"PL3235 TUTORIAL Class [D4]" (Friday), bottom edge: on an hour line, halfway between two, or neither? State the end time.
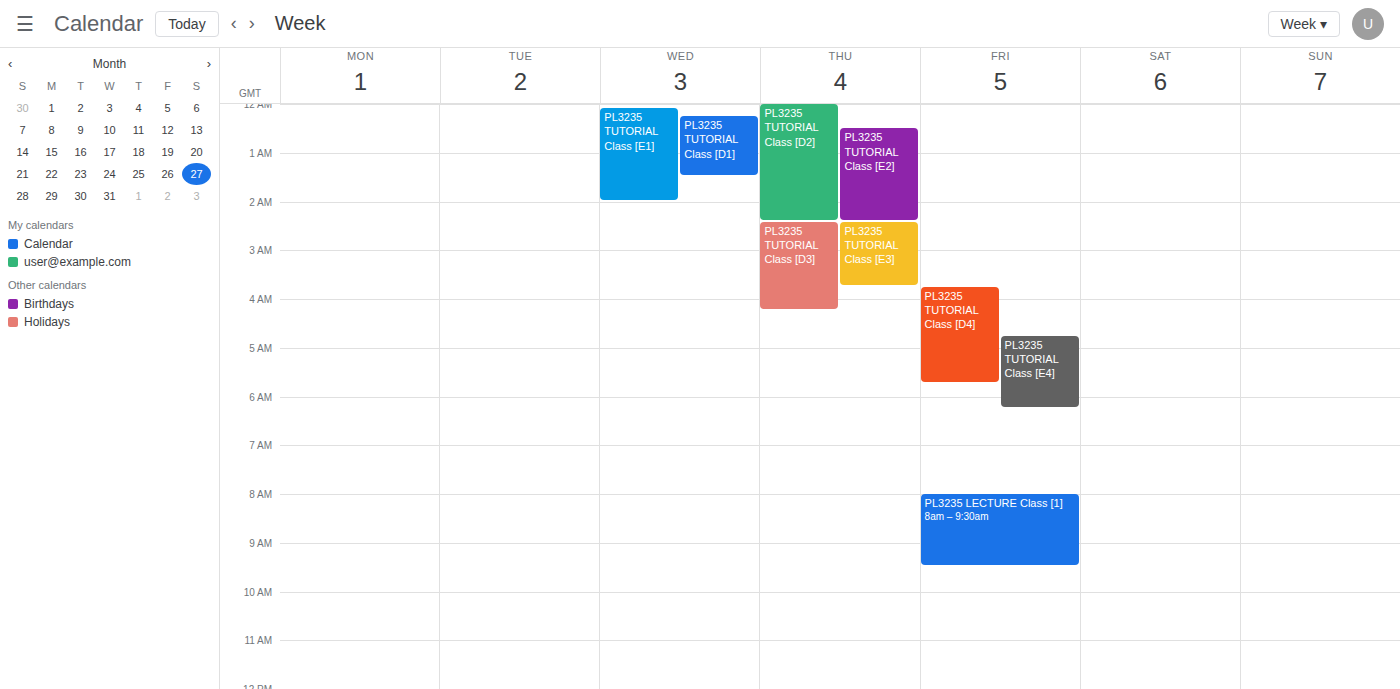
5:45 AM -- neither: three quarters of the way from the 5 AM line to the 6 AM line.